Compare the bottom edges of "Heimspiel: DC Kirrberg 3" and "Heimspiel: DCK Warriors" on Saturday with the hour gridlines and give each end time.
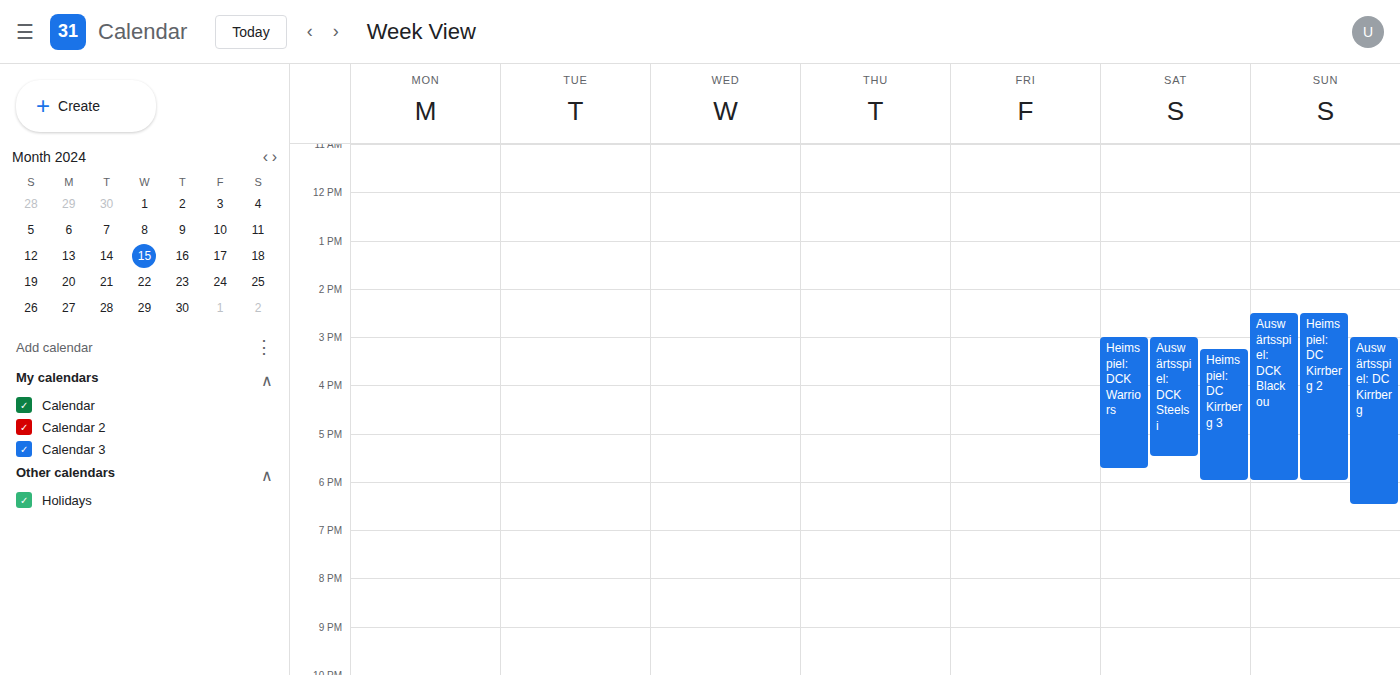
"Heimspiel: DC Kirrberg 3": 6:00 PM, exactly on the 6 PM line. "Heimspiel: DCK Warriors": 5:45 PM, neither: three quarters of the way from the 5 PM line to the 6 PM line.